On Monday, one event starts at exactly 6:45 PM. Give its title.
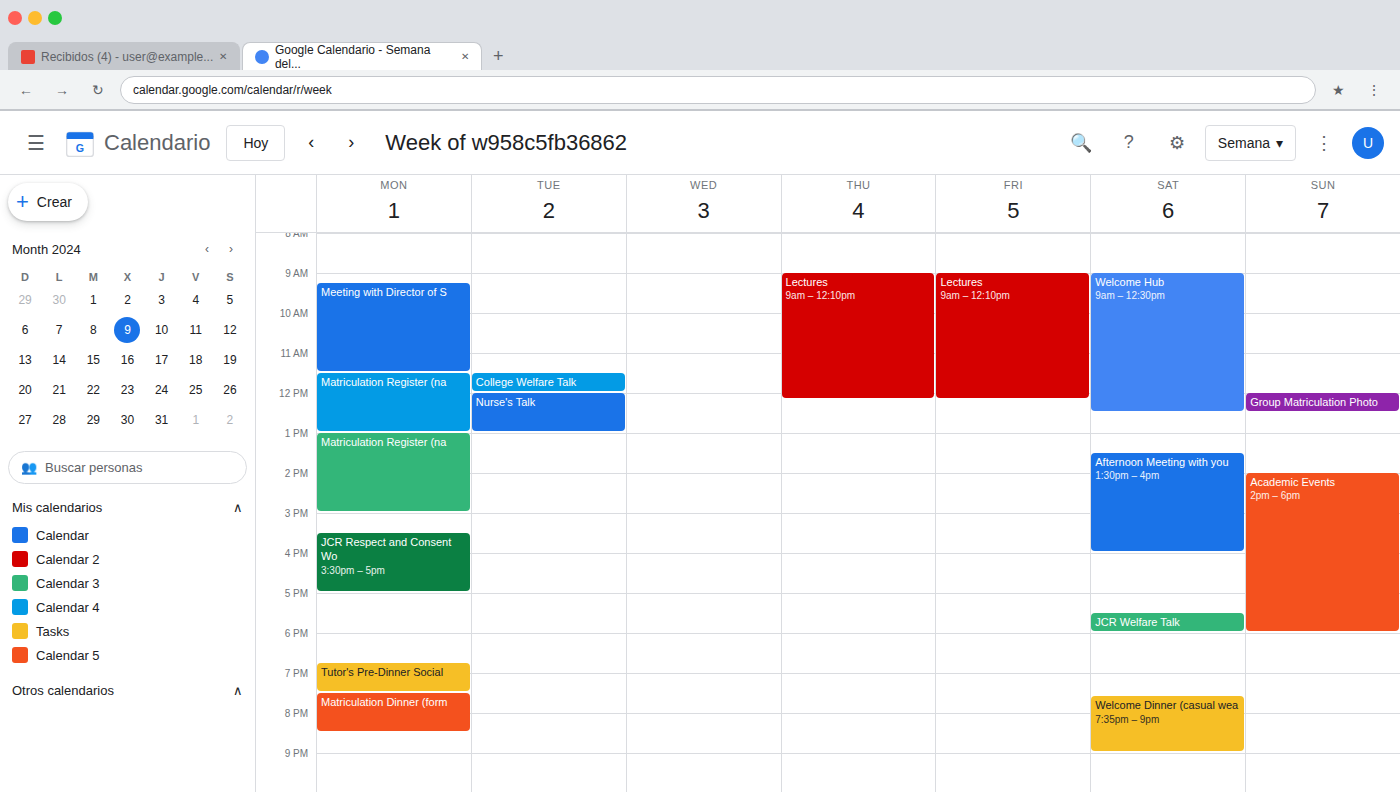
"Tutor's Pre-Dinner Social"